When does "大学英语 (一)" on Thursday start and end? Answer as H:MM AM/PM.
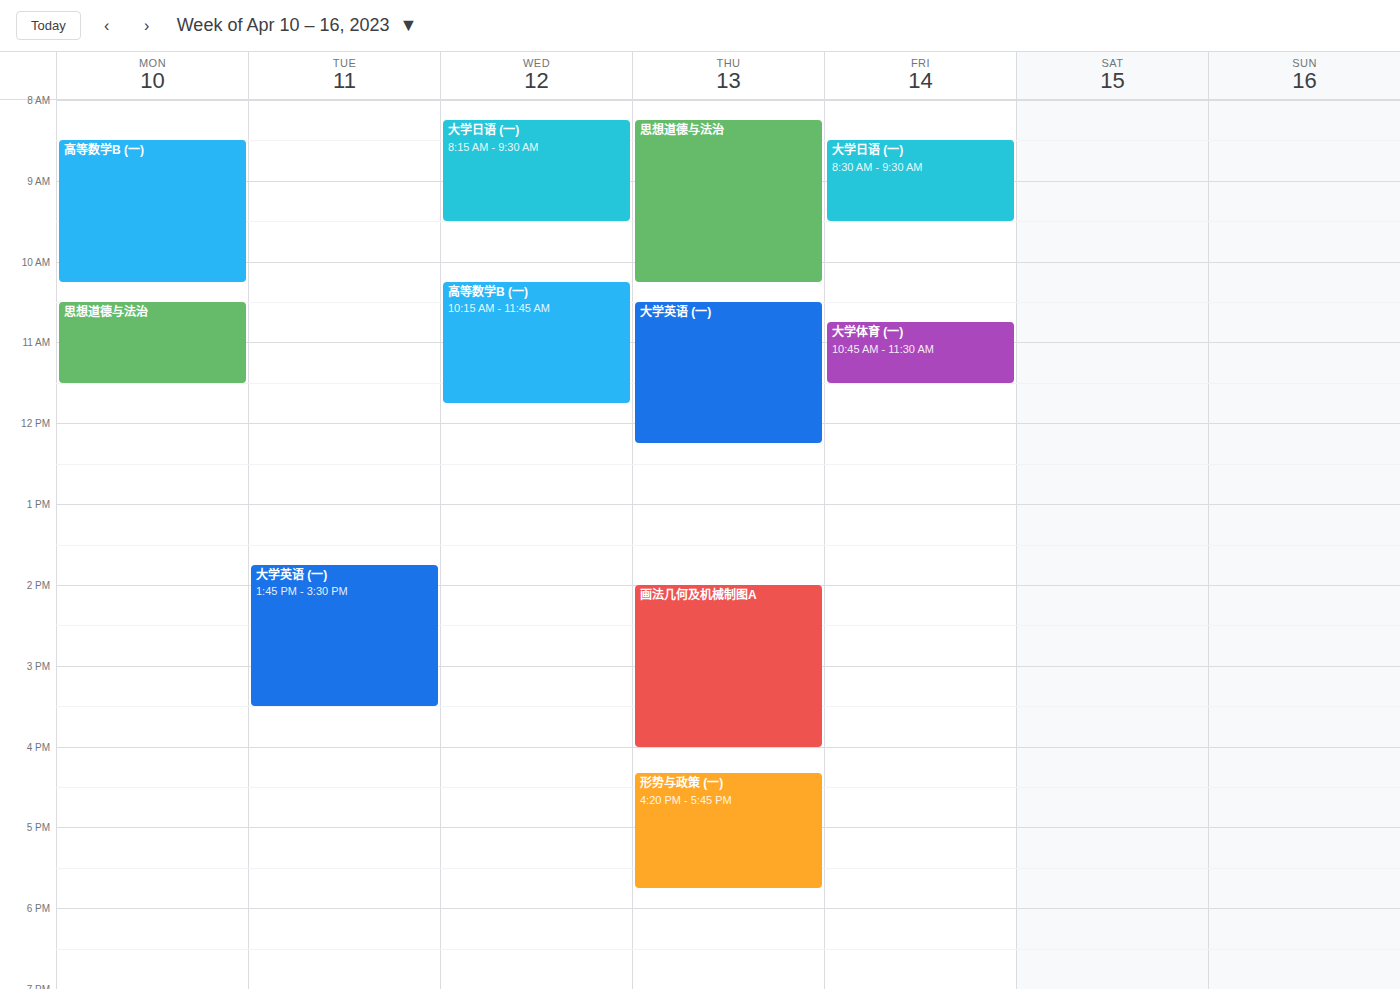
10:30 AM to 12:15 PM